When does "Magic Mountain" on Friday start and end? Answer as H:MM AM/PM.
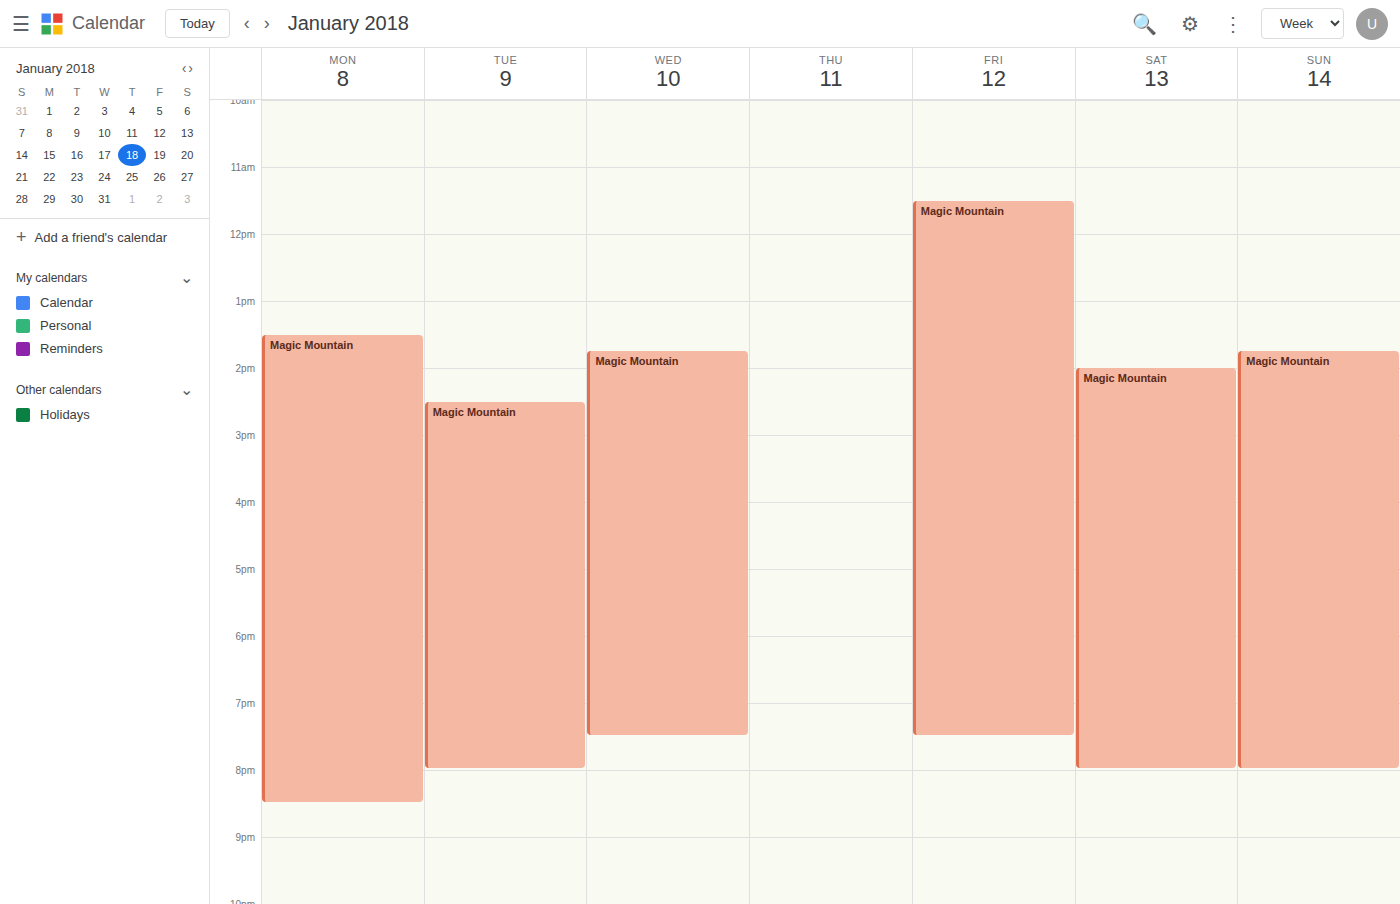
11:30 AM to 7:30 PM